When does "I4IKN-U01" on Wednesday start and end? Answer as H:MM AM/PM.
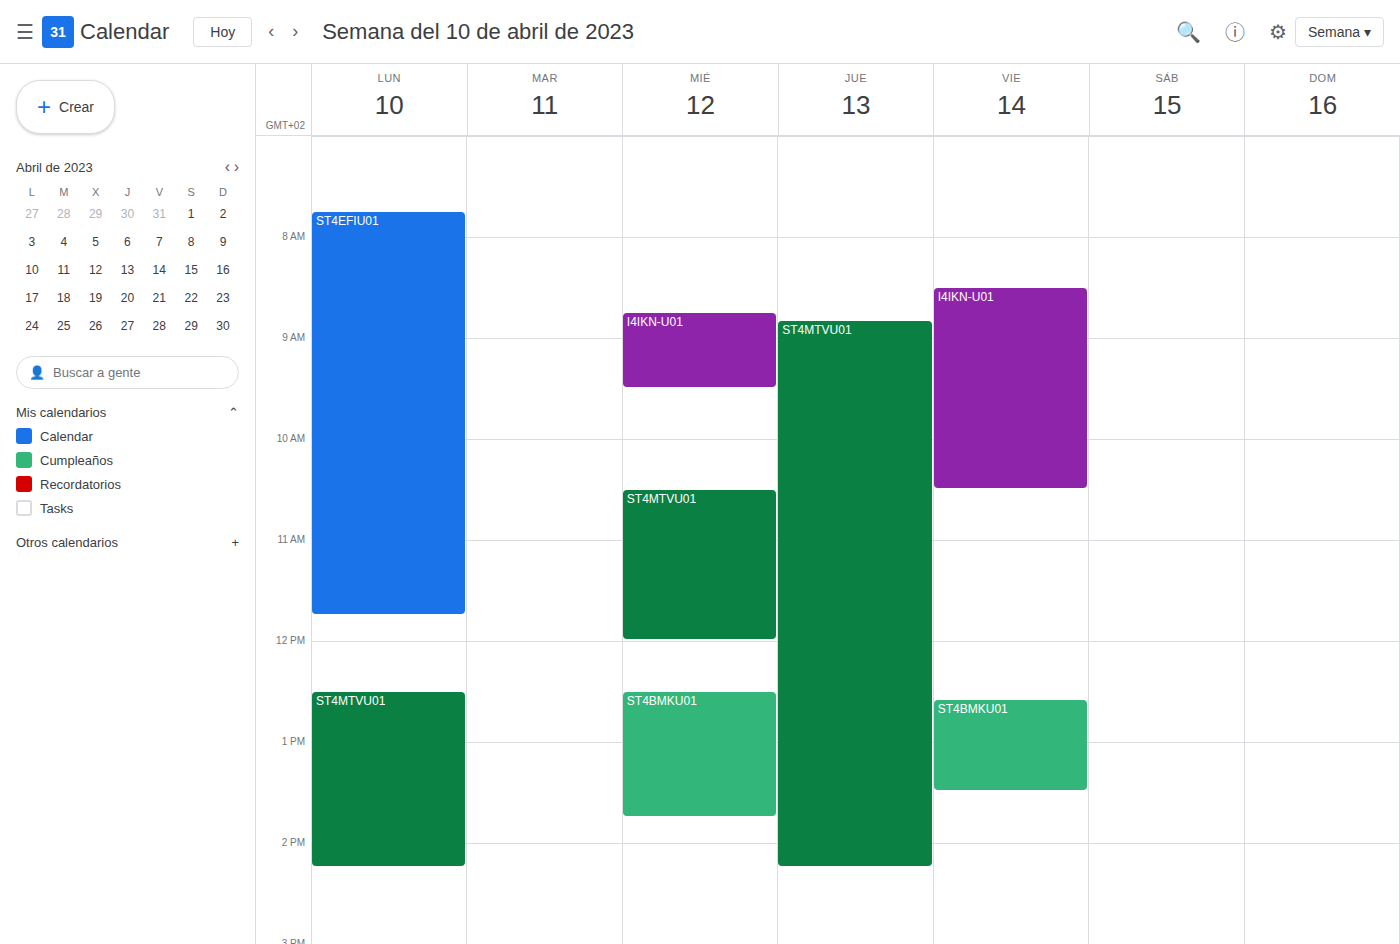
8:45 AM to 9:30 AM